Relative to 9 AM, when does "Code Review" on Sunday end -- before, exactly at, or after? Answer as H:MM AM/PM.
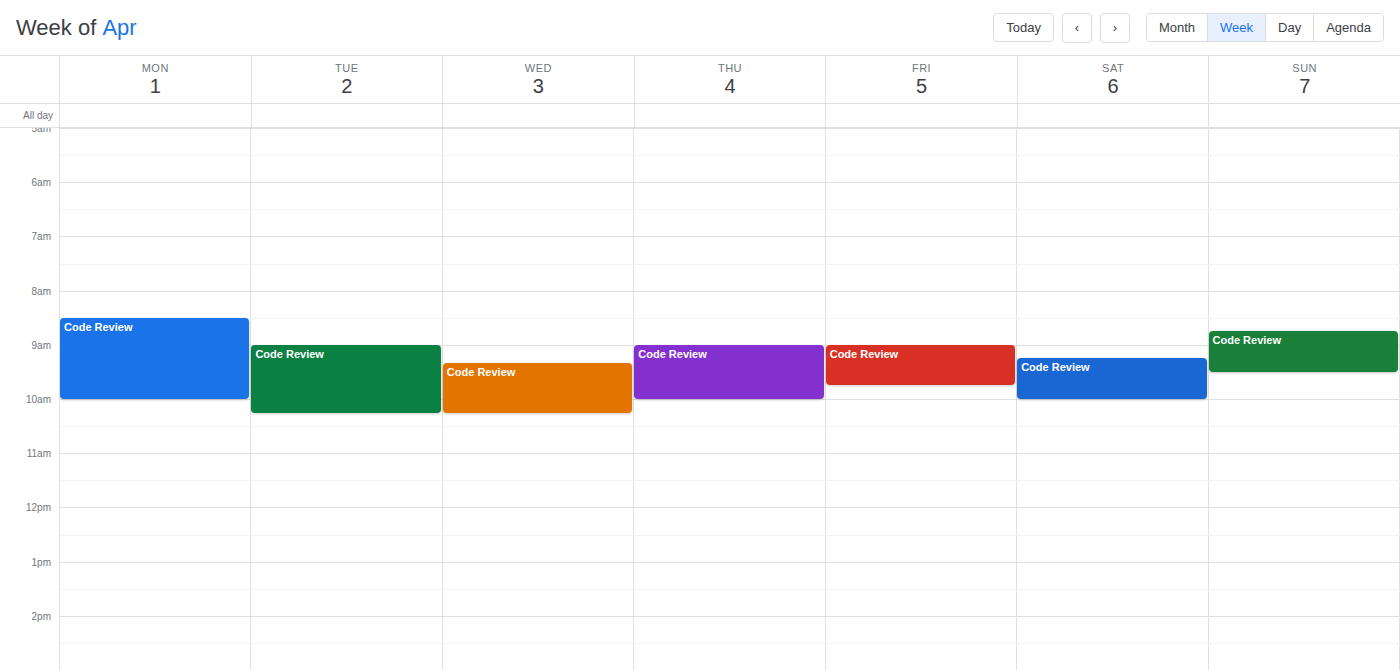
9:30 AM -- after 9 AM, 30 minutes below the 9 AM line.